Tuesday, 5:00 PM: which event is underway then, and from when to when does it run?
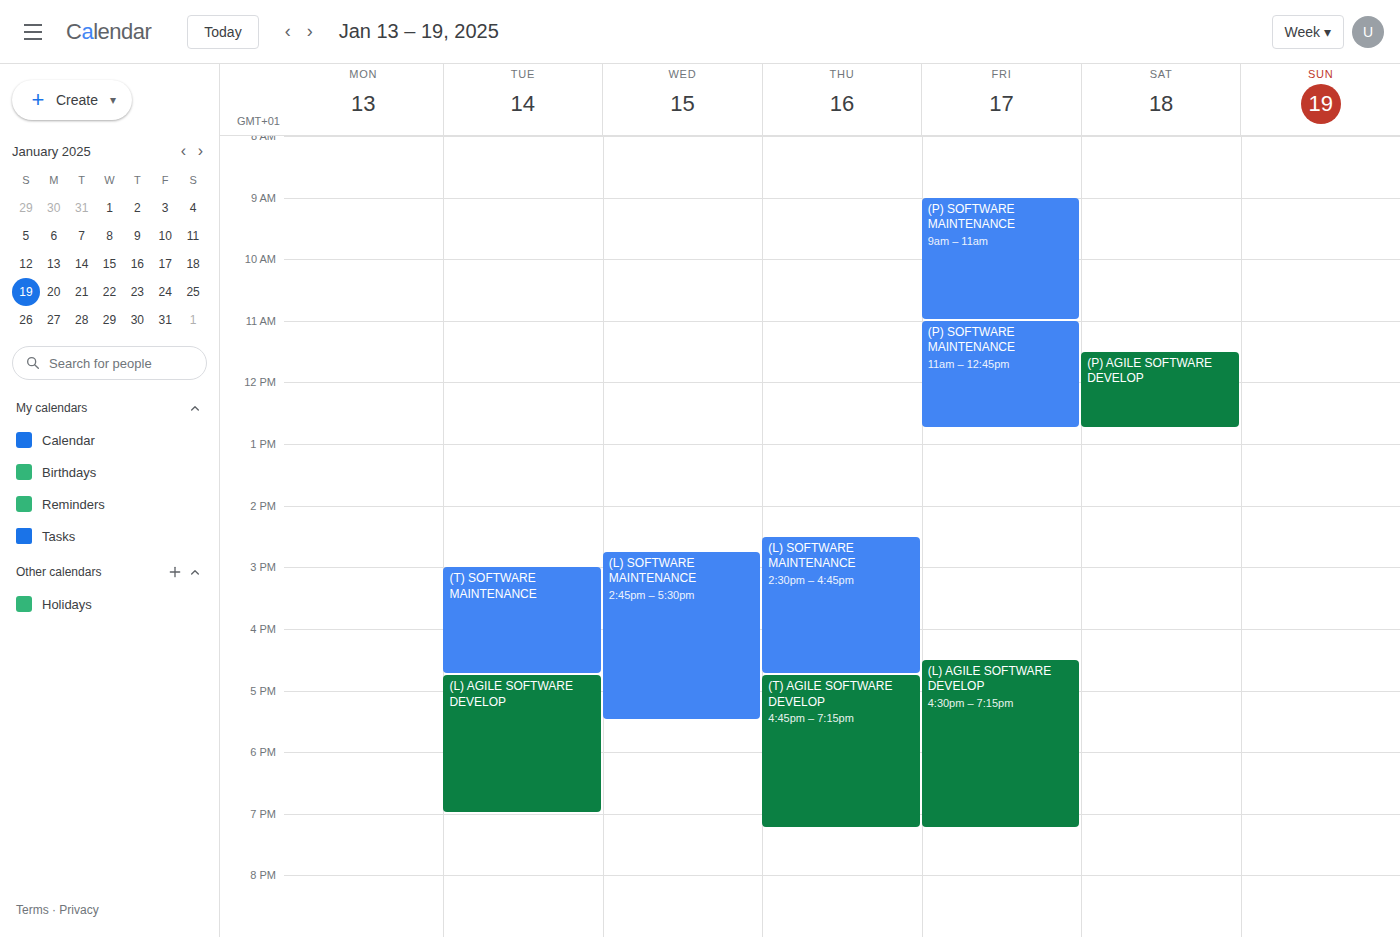
"(L) AGILE SOFTWARE DEVELOP", 4:45 PM to 7:00 PM